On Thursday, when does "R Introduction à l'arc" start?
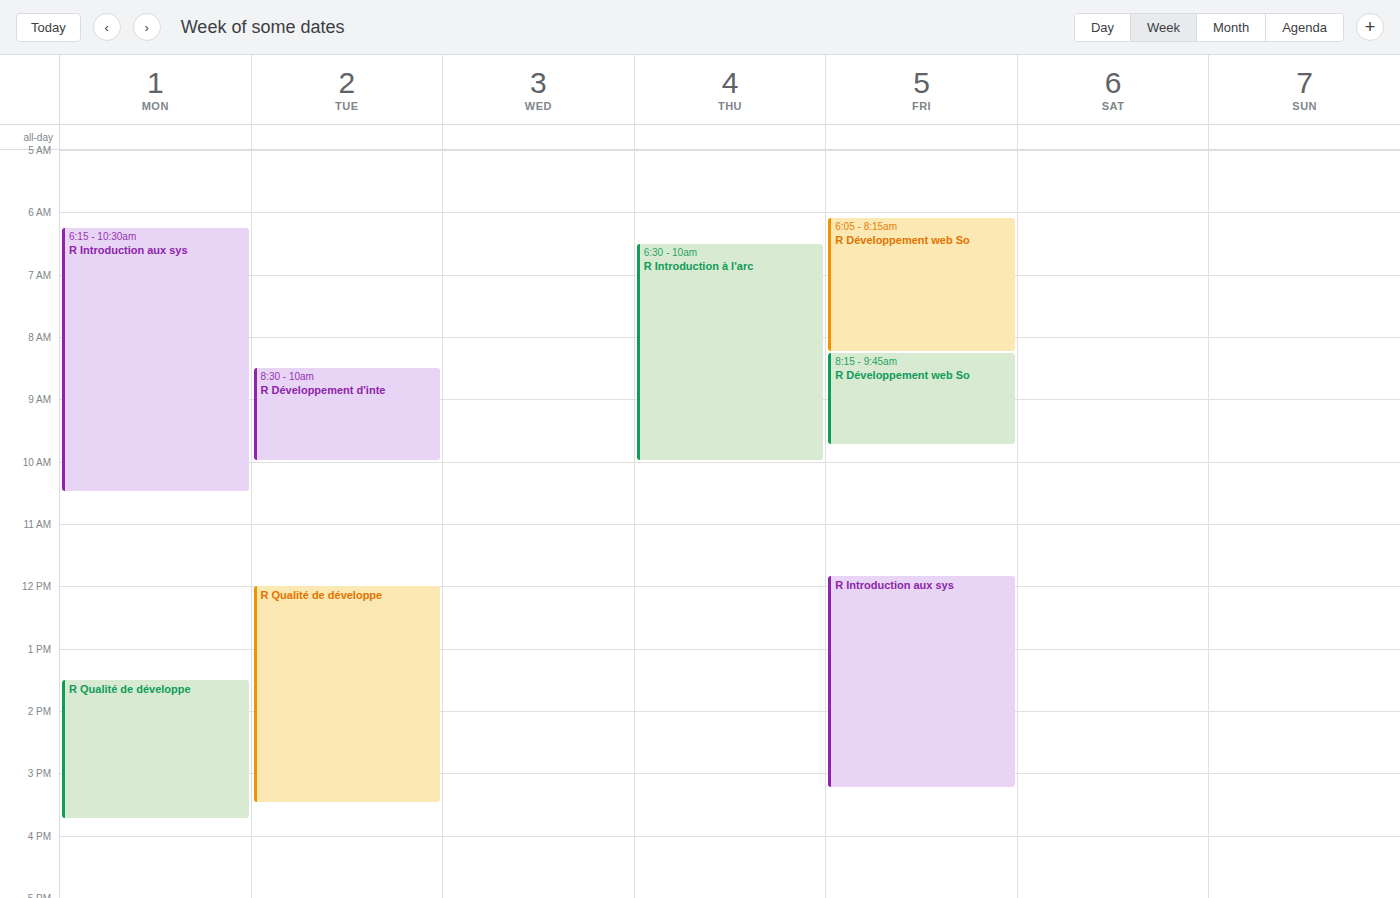
6:30 AM